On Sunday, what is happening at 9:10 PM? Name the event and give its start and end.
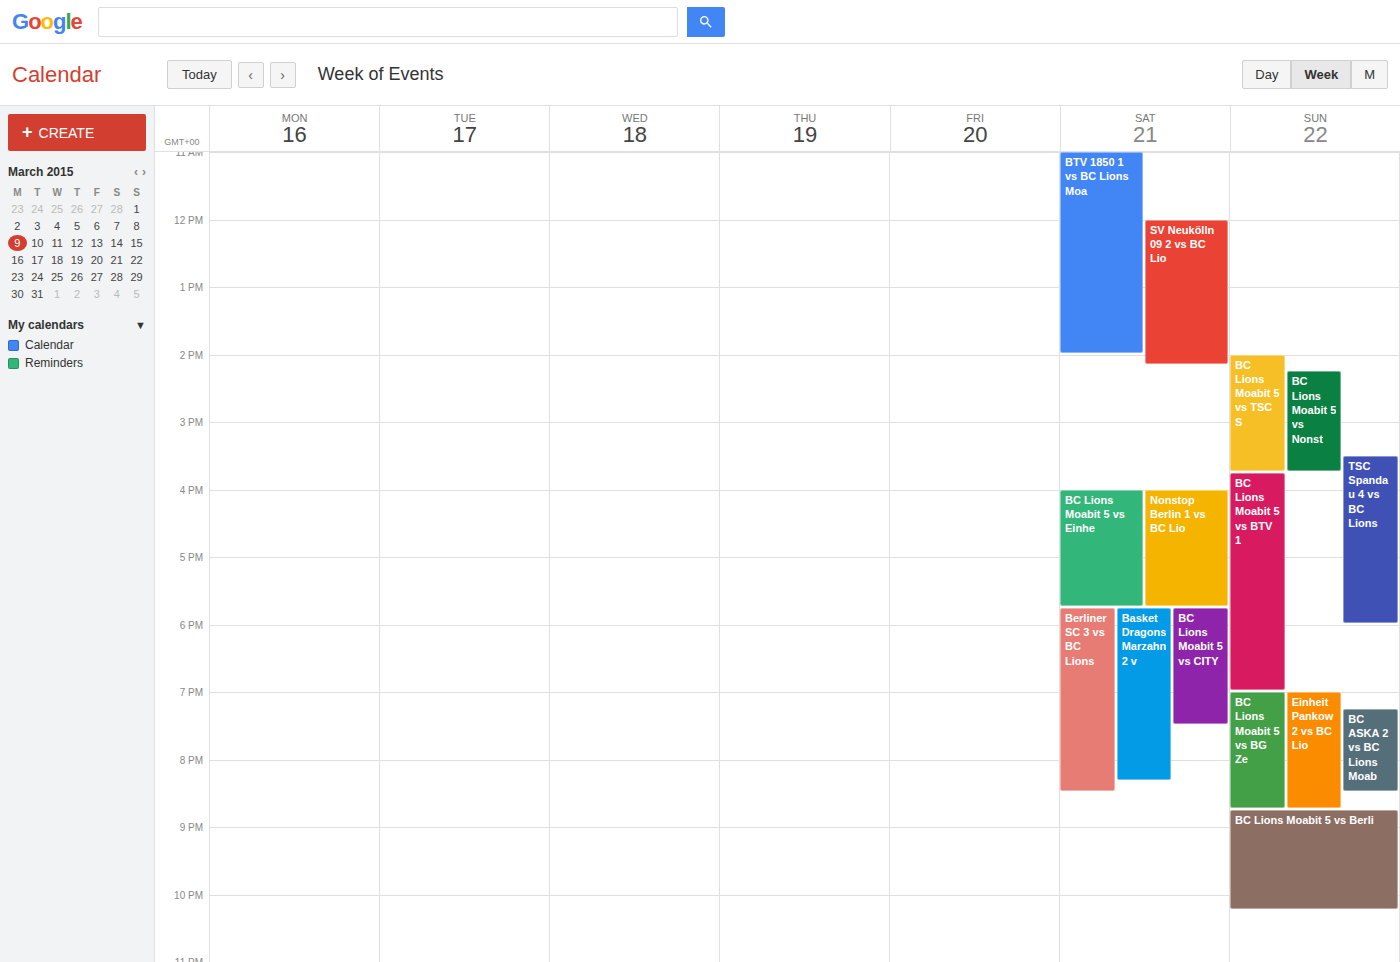
"BC Lions Moabit 5 vs Berli", 8:45 PM to 10:15 PM